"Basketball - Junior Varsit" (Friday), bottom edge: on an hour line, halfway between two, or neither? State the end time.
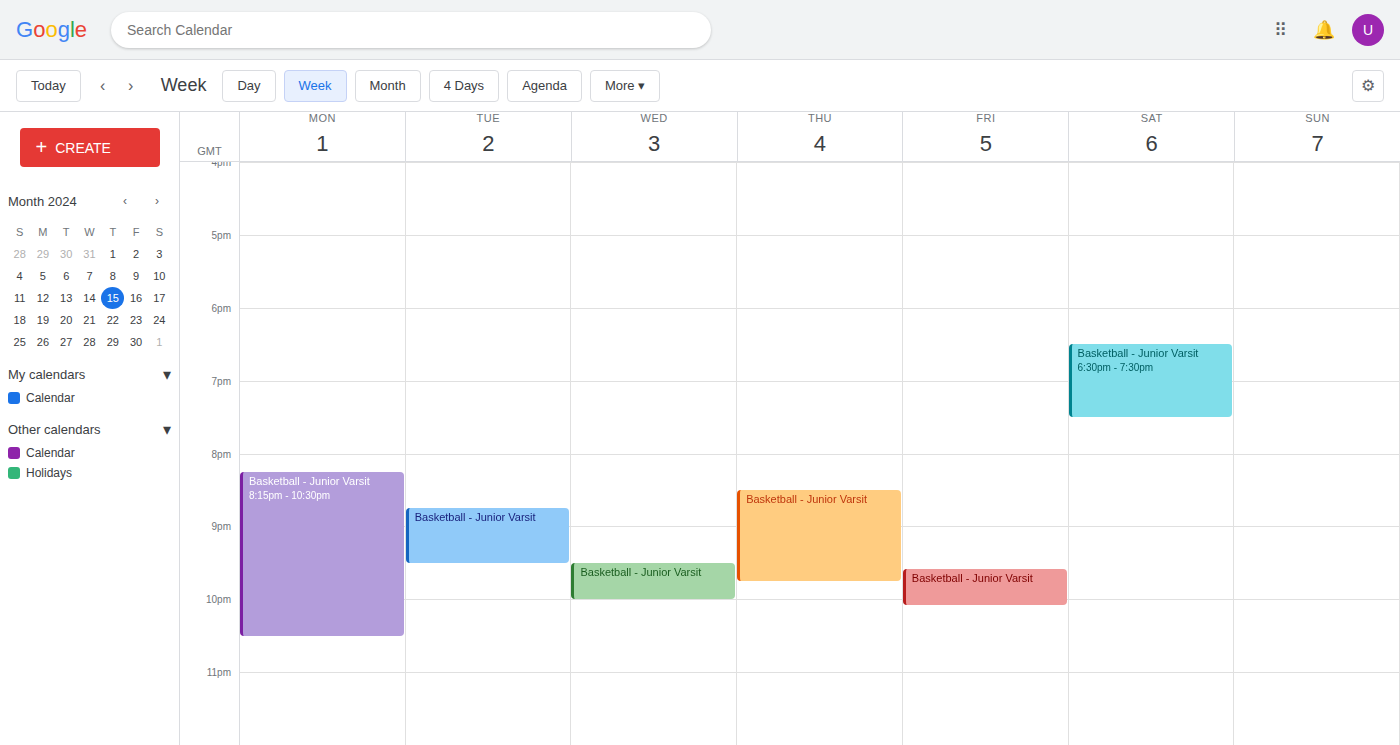
10:05 PM -- neither: 5 minutes below the 10 PM line and 55 minutes above the 11 PM line.